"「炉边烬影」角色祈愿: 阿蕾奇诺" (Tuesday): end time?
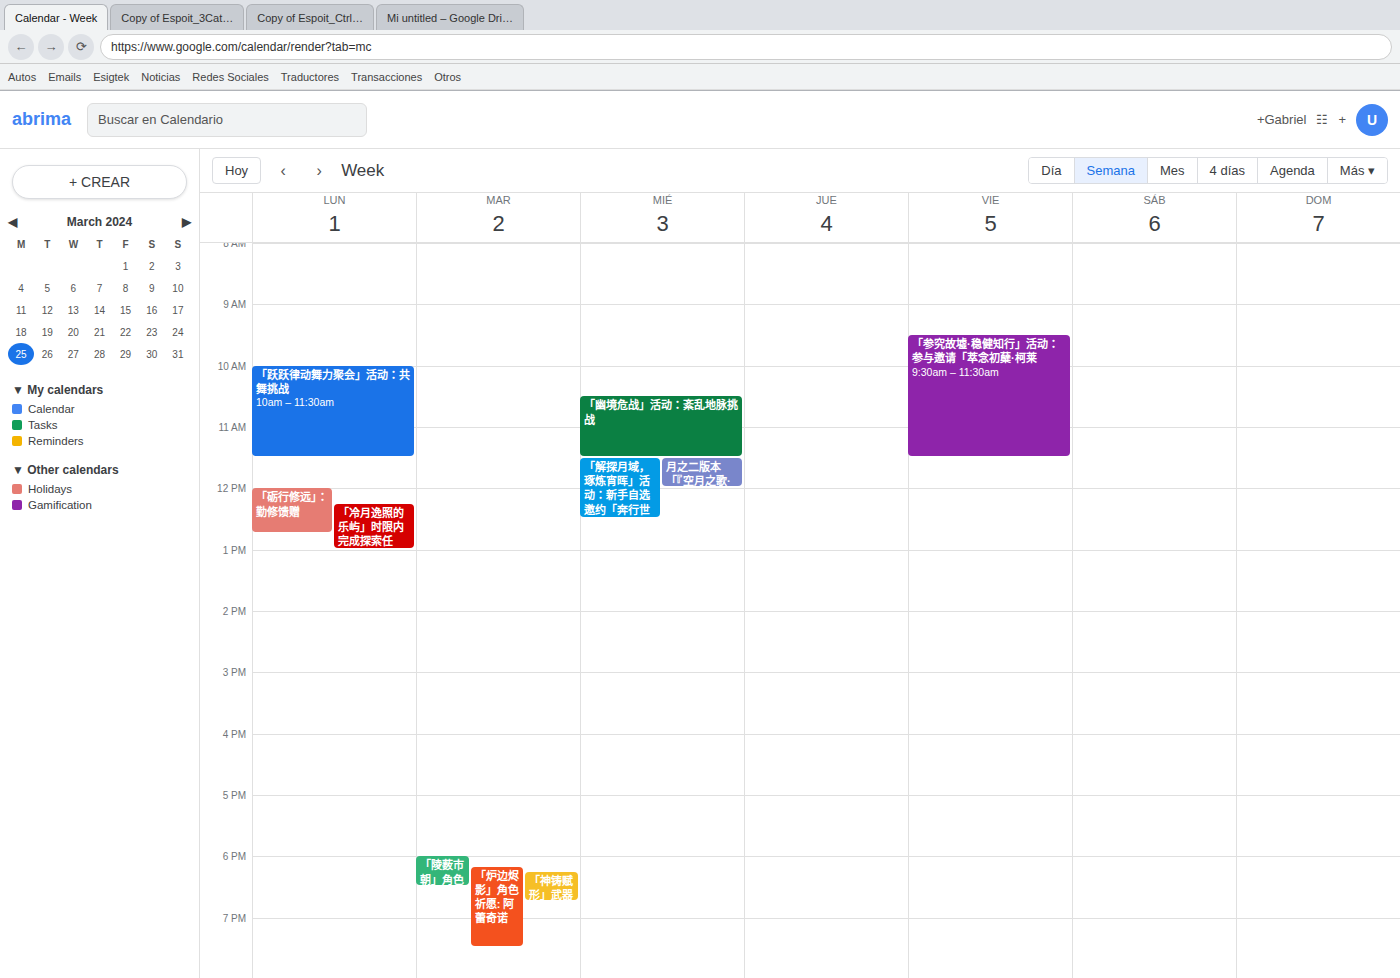
7:30 PM